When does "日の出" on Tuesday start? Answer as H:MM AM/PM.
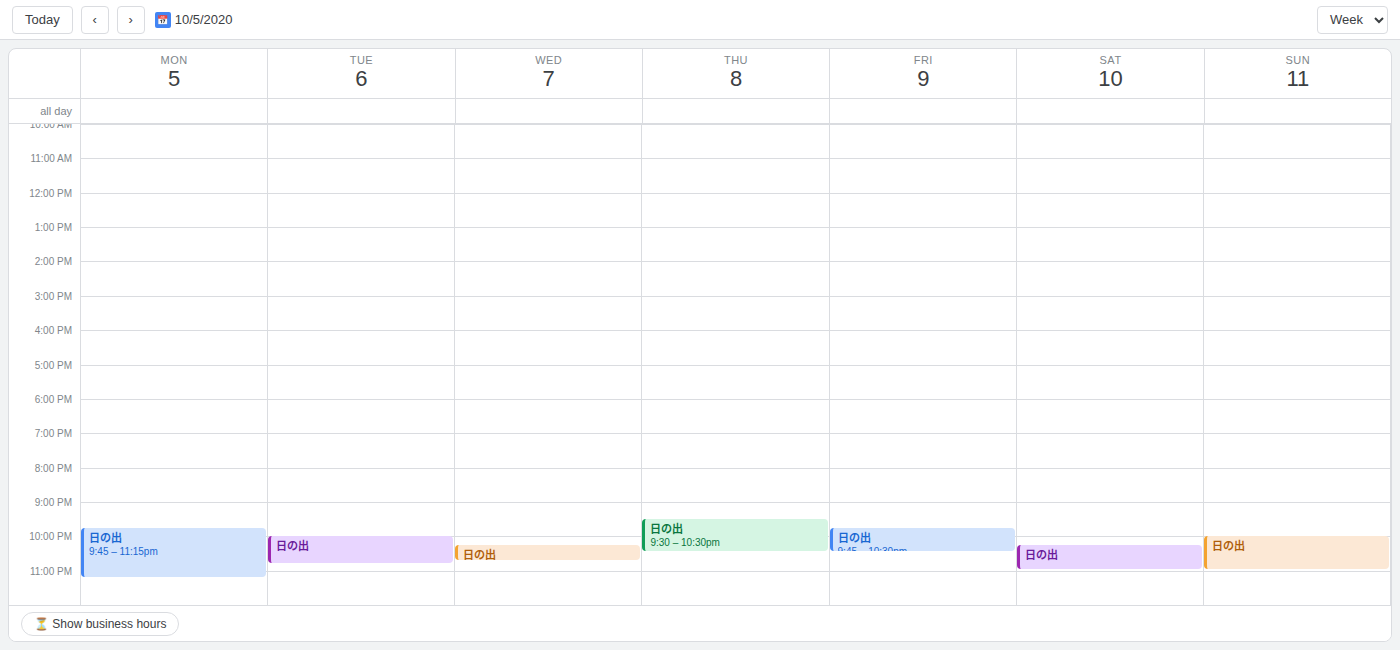
10:00 PM